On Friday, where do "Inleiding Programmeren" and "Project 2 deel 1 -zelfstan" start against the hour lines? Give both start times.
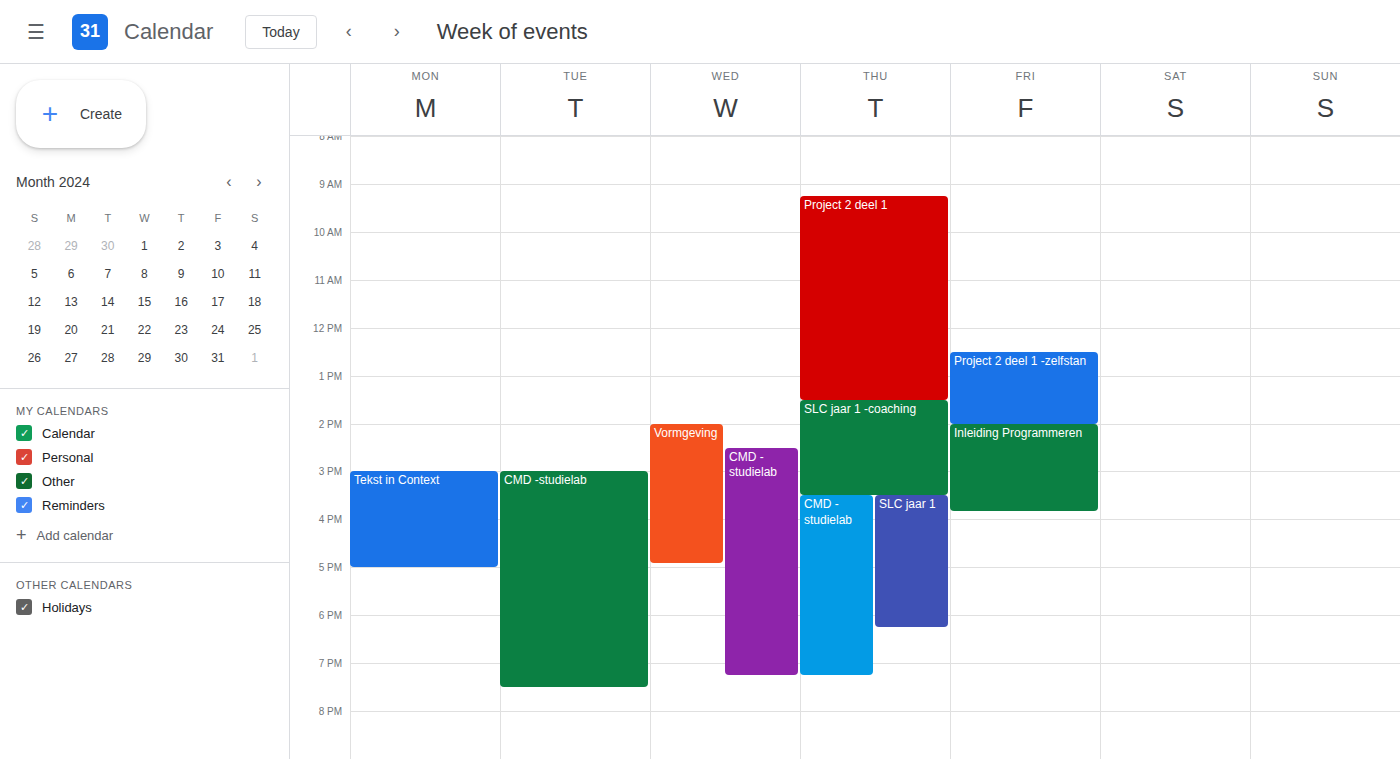
"Inleiding Programmeren": 2:00 PM, exactly on the 2 PM line. "Project 2 deel 1 -zelfstan": 12:30 PM, halfway between the 12 PM and 1 PM lines.